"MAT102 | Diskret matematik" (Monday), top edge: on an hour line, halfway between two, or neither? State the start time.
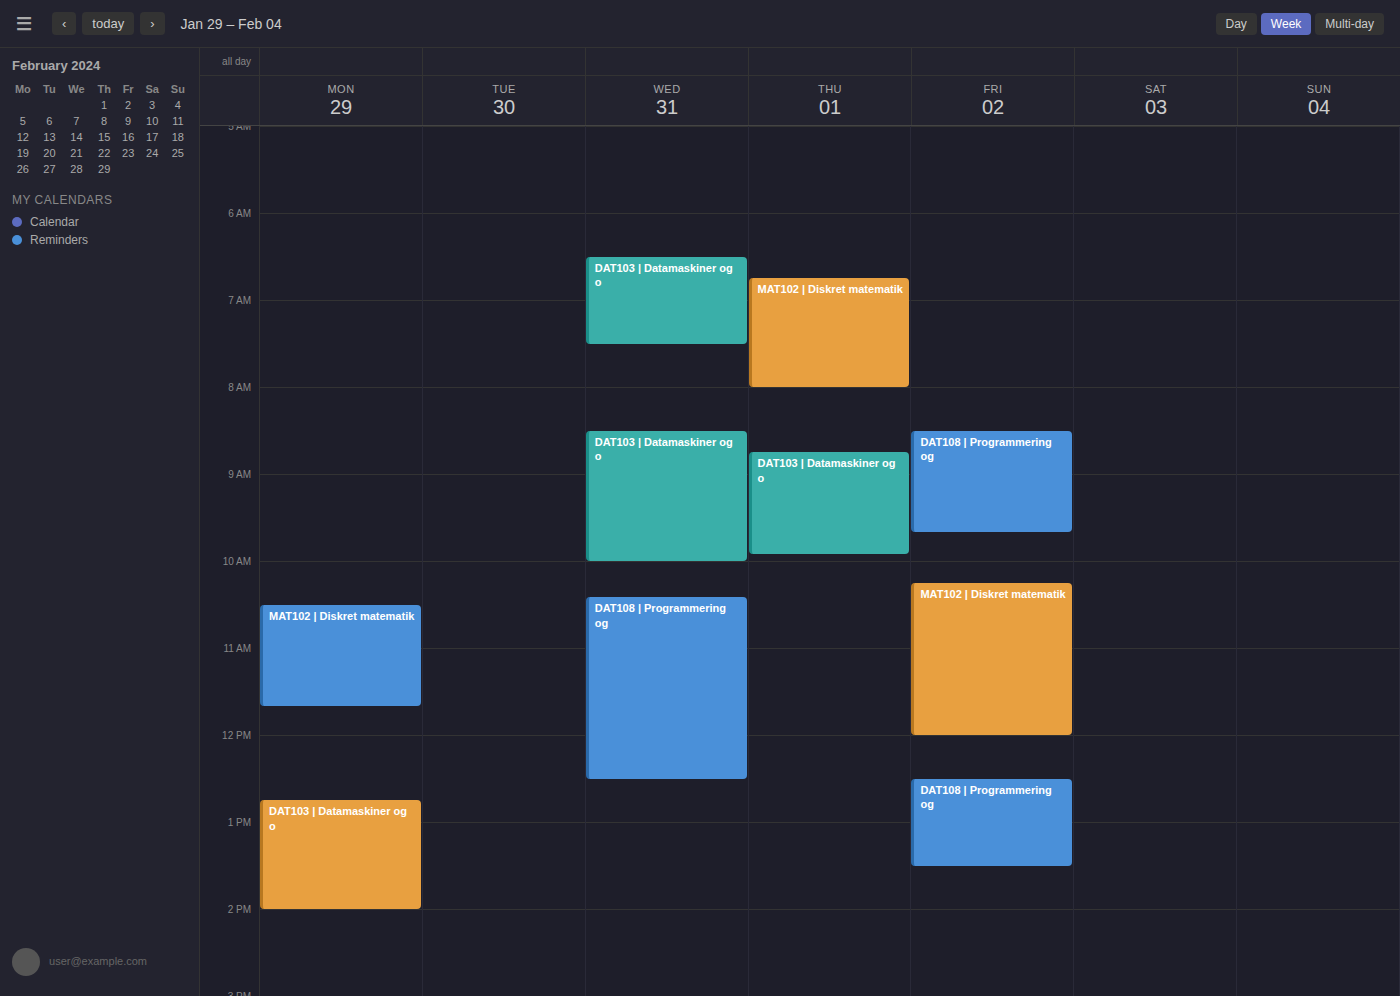
10:30 -- halfway between the 10:00 and 11:00 lines.